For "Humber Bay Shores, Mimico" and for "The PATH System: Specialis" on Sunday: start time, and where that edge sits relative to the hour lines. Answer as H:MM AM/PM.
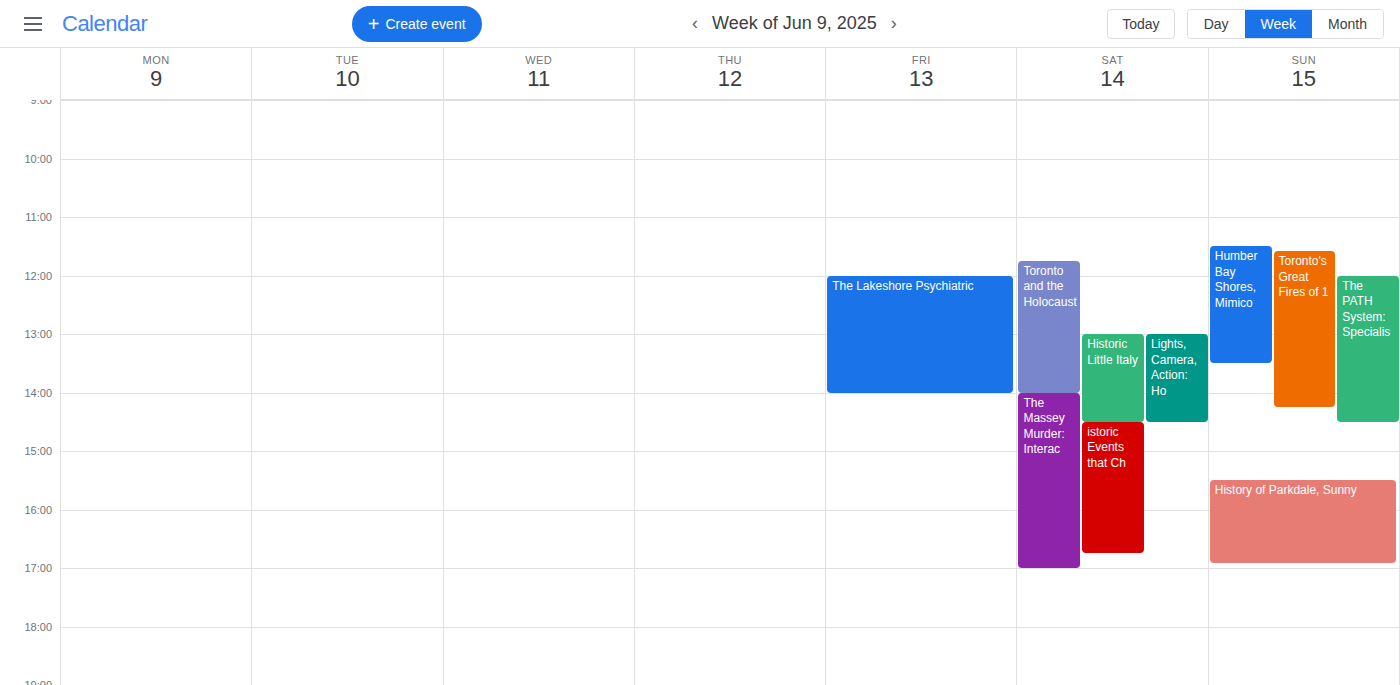
"Humber Bay Shores, Mimico": 11:30 AM, halfway between the 11 AM and 12 PM lines. "The PATH System: Specialis": 12:00 PM, exactly on the 12 PM line.